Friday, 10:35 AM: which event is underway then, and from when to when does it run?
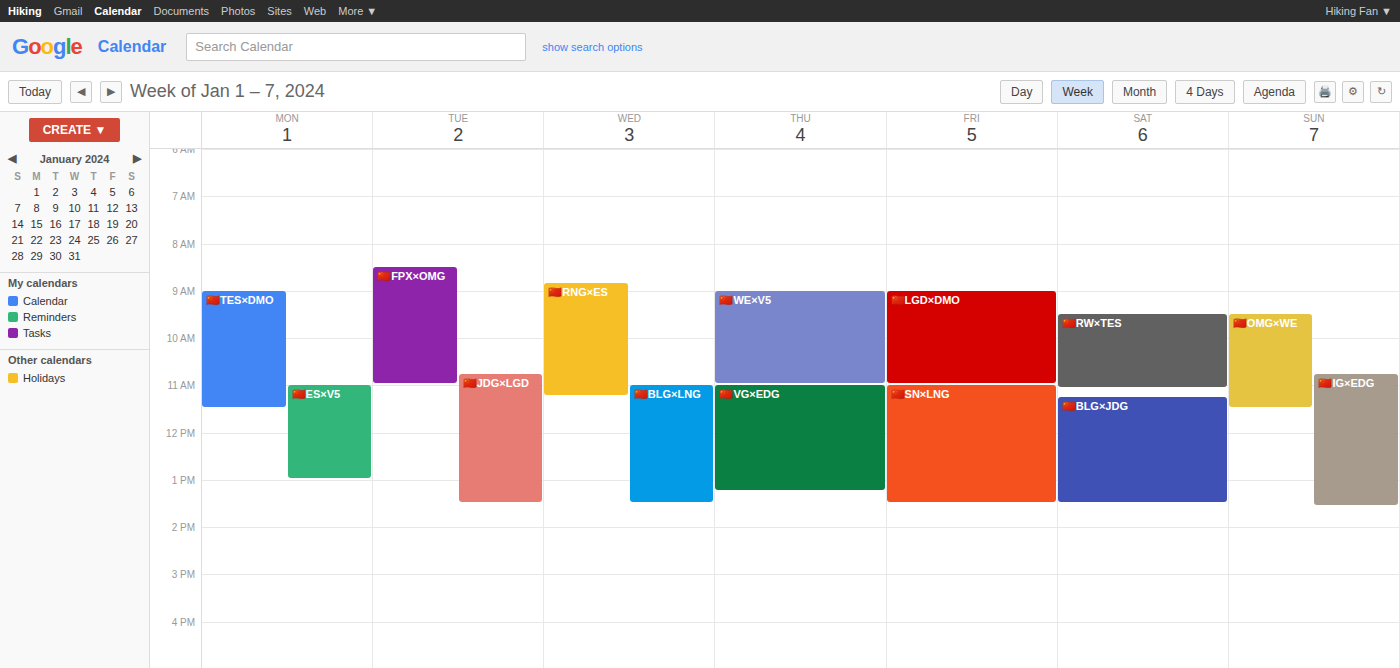
"🇨🇳LGD×DMO", 9:00 AM to 11:00 AM